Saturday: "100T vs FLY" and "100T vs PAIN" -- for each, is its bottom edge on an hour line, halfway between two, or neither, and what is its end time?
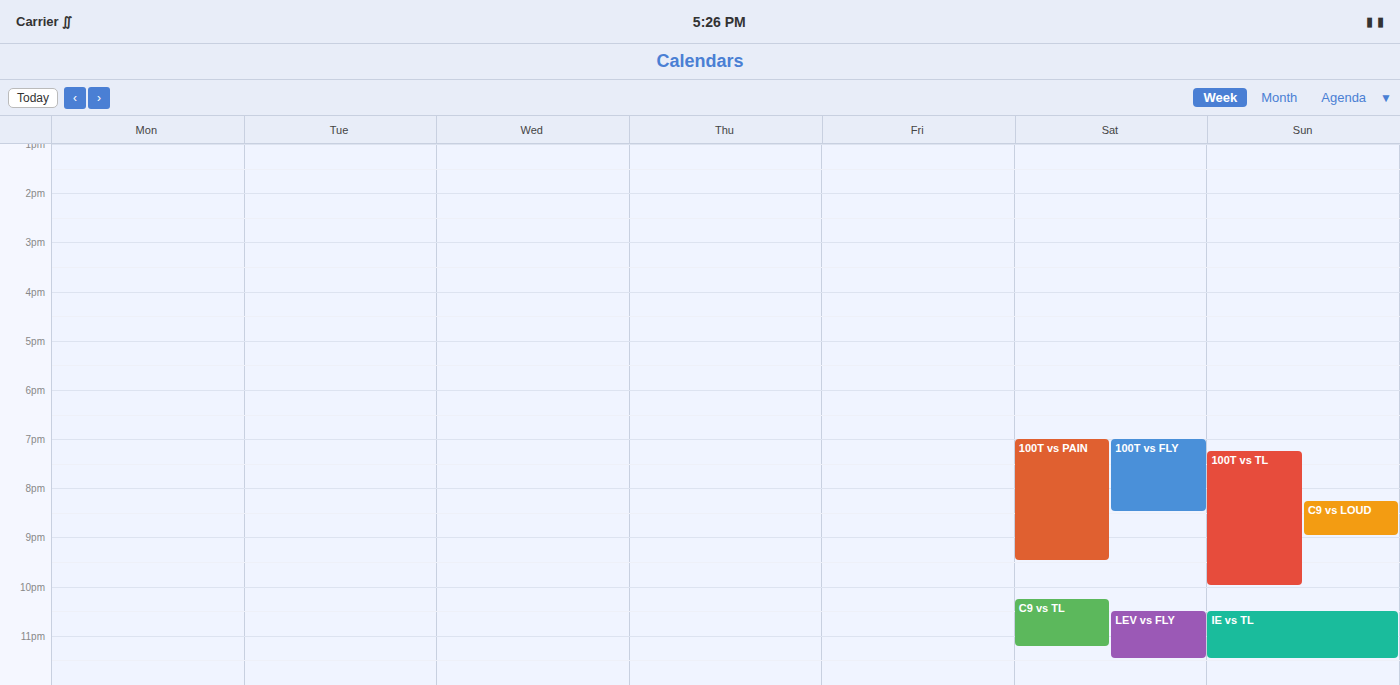
"100T vs FLY": 20:30, halfway between the 20:00 and 21:00 lines. "100T vs PAIN": 21:30, halfway between the 21:00 and 22:00 lines.